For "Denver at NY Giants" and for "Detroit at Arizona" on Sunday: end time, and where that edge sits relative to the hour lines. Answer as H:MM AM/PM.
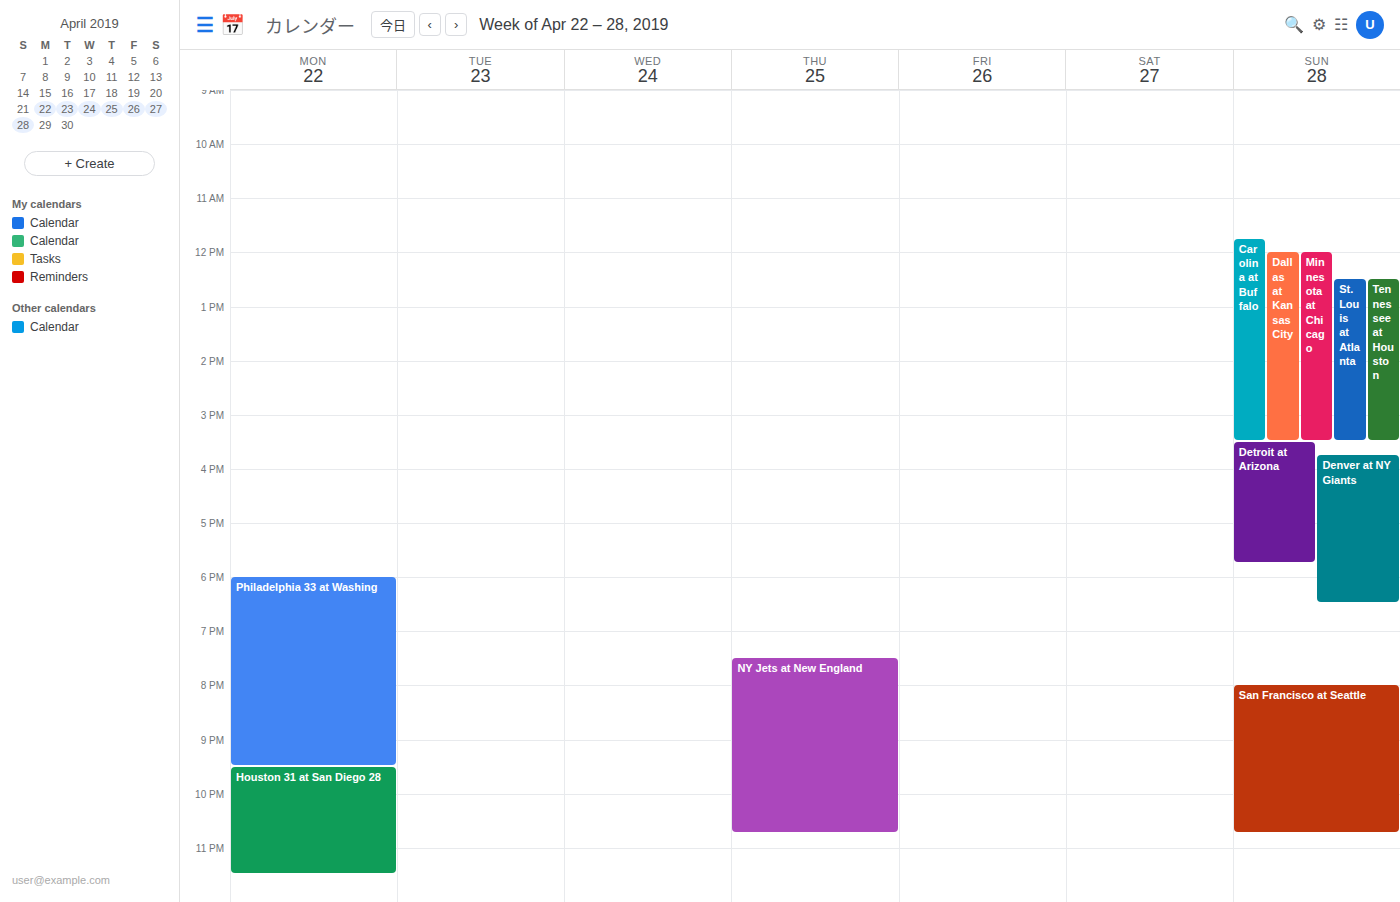
"Denver at NY Giants": 6:30 PM, halfway between the 6 PM and 7 PM lines. "Detroit at Arizona": 5:45 PM, neither: three quarters of the way from the 5 PM line to the 6 PM line.